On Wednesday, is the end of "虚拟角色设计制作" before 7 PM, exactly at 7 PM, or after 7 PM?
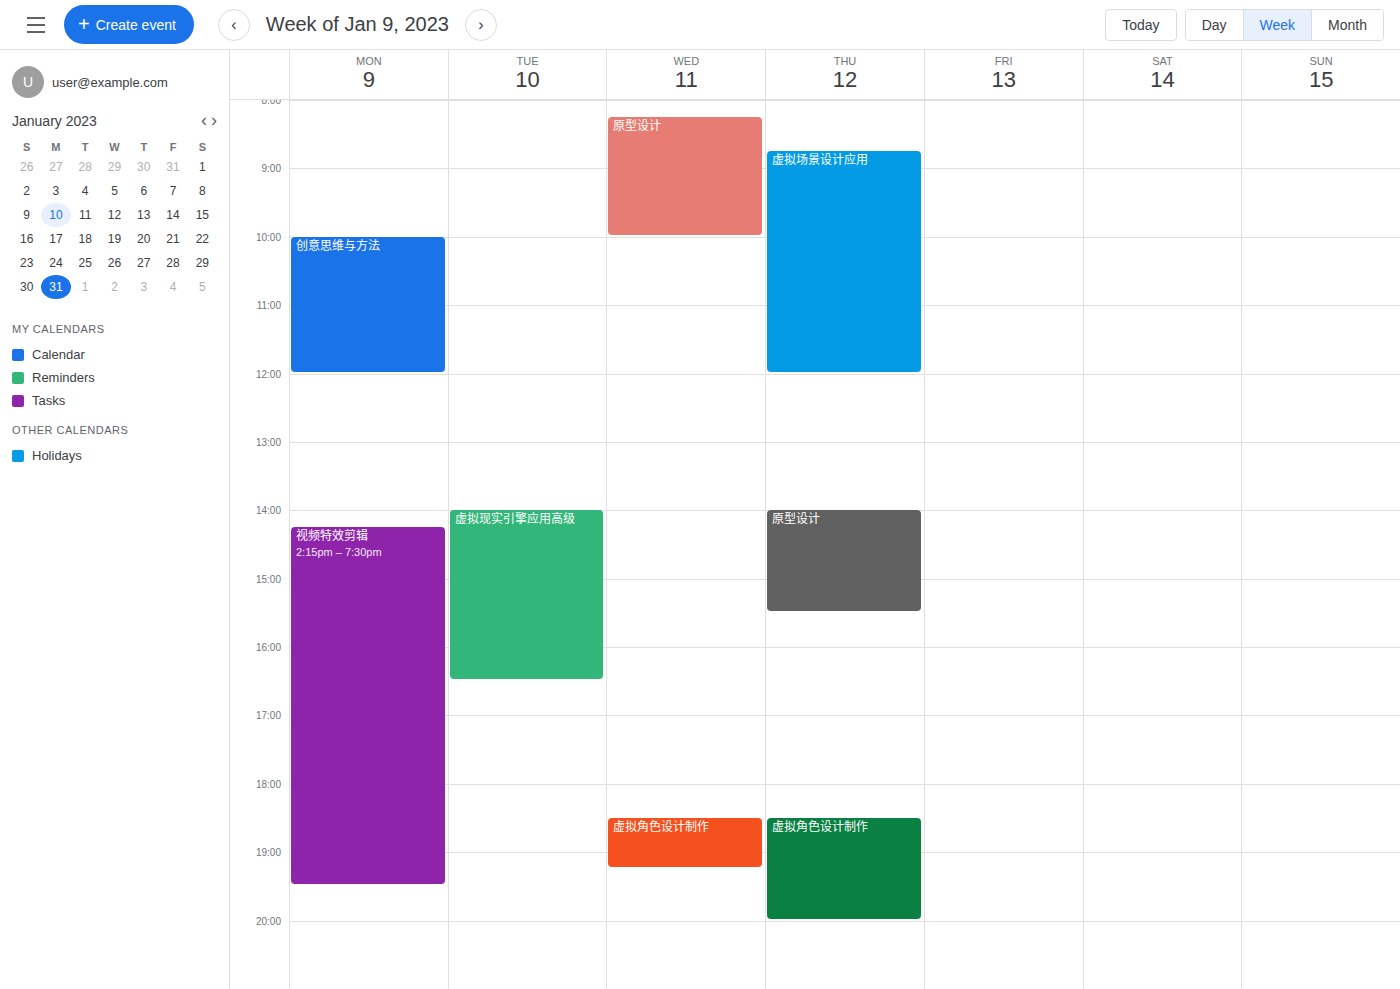
7:15 PM -- after 7 PM, 15 minutes below the 7 PM line.